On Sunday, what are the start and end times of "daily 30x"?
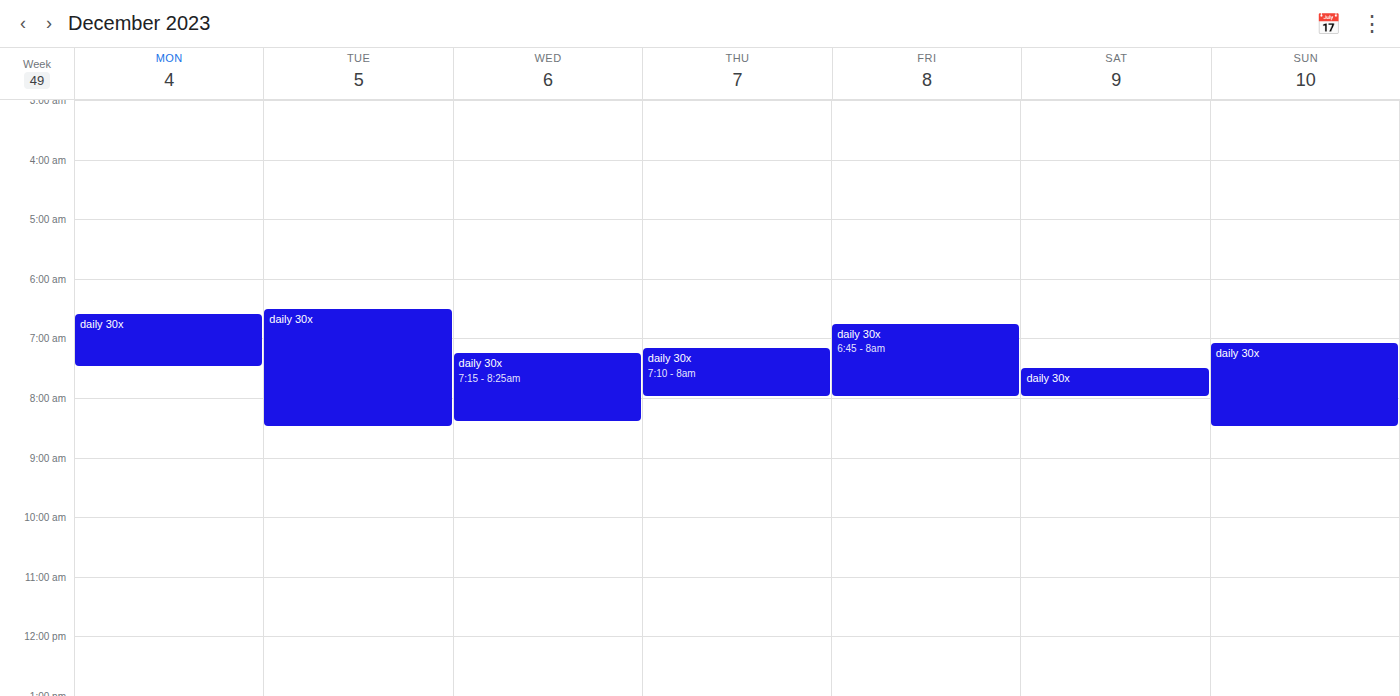
7:05 AM to 8:30 AM